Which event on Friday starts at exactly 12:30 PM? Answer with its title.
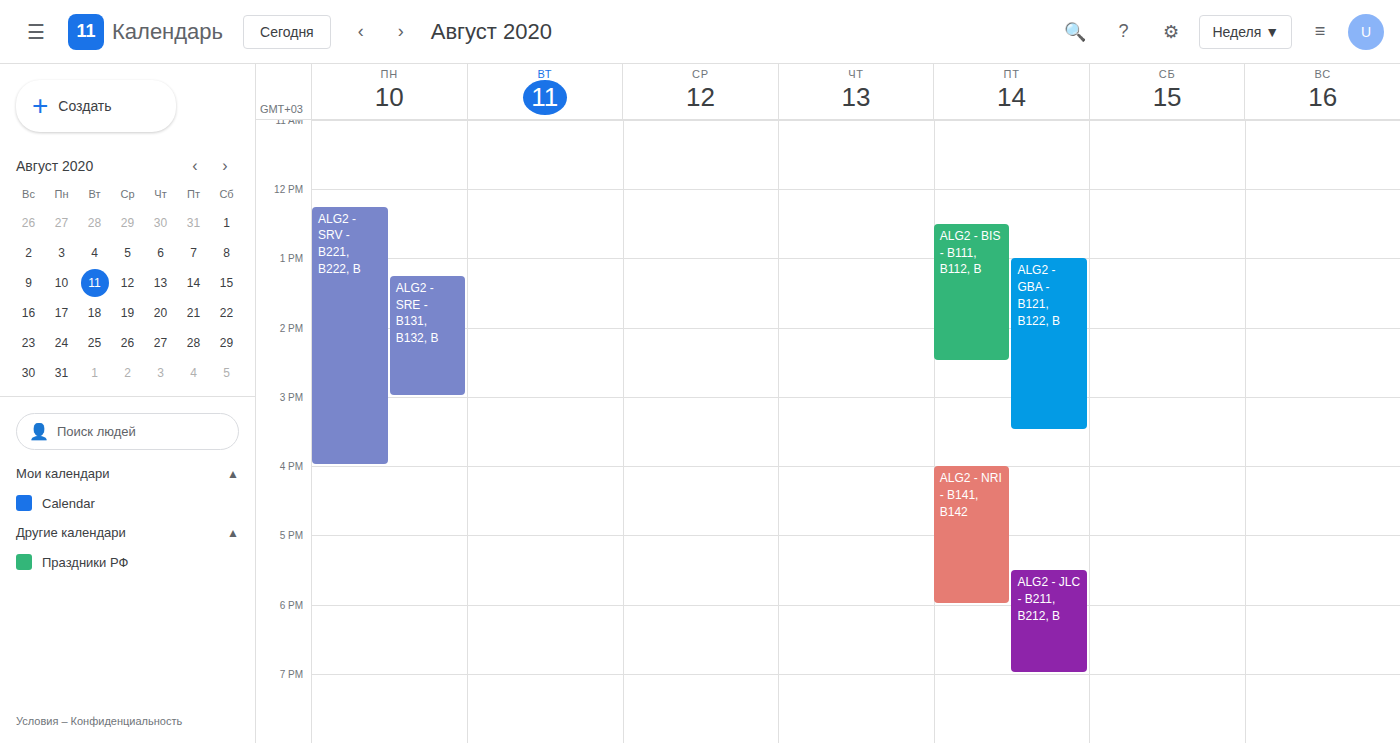
"ALG2 - BIS - B111, B112, B"